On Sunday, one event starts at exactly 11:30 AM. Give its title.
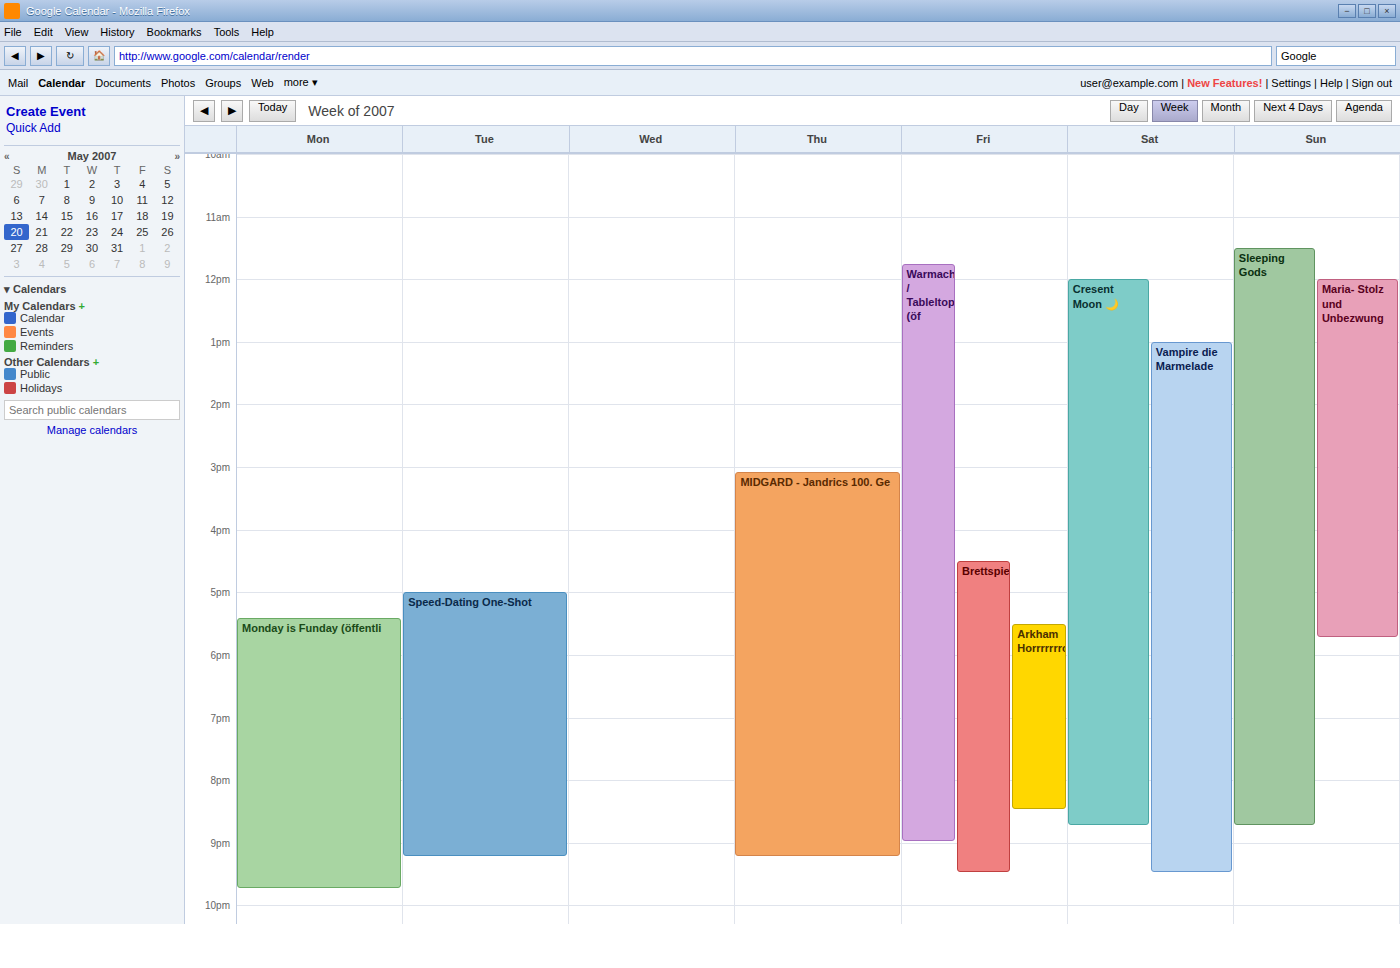
"Sleeping Gods"